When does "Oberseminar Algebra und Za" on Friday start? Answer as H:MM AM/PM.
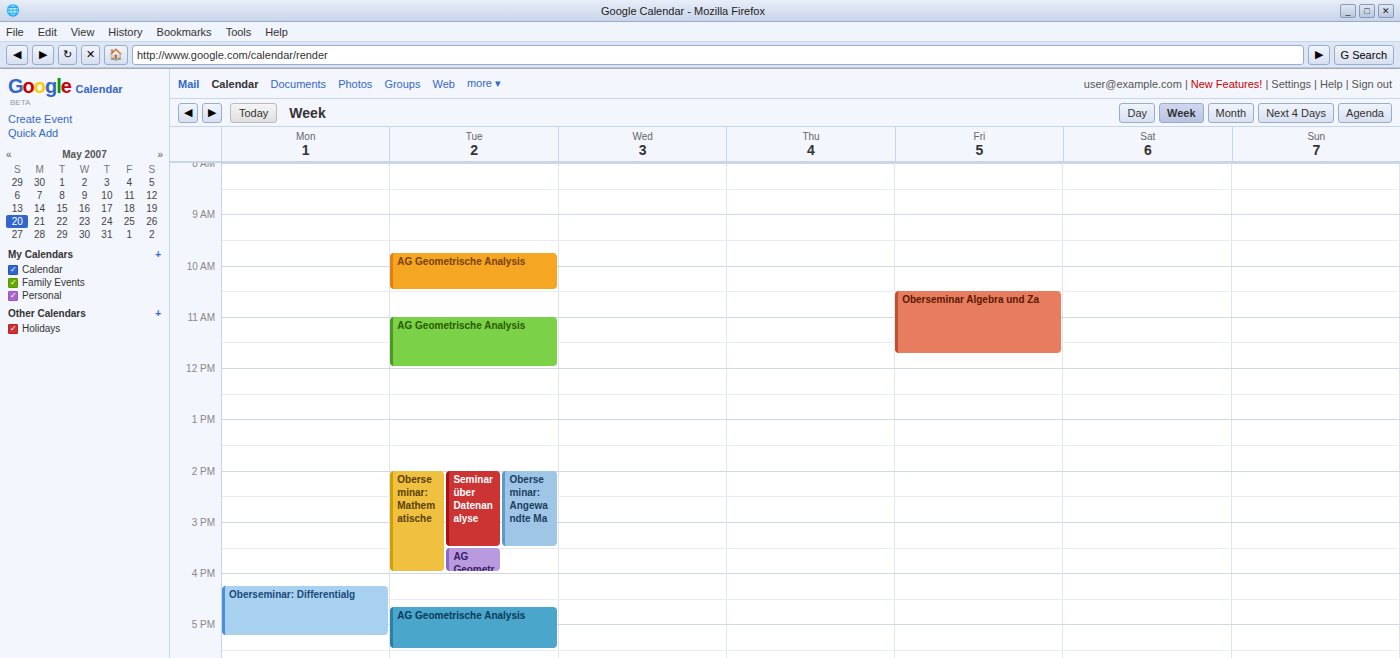
10:30 AM